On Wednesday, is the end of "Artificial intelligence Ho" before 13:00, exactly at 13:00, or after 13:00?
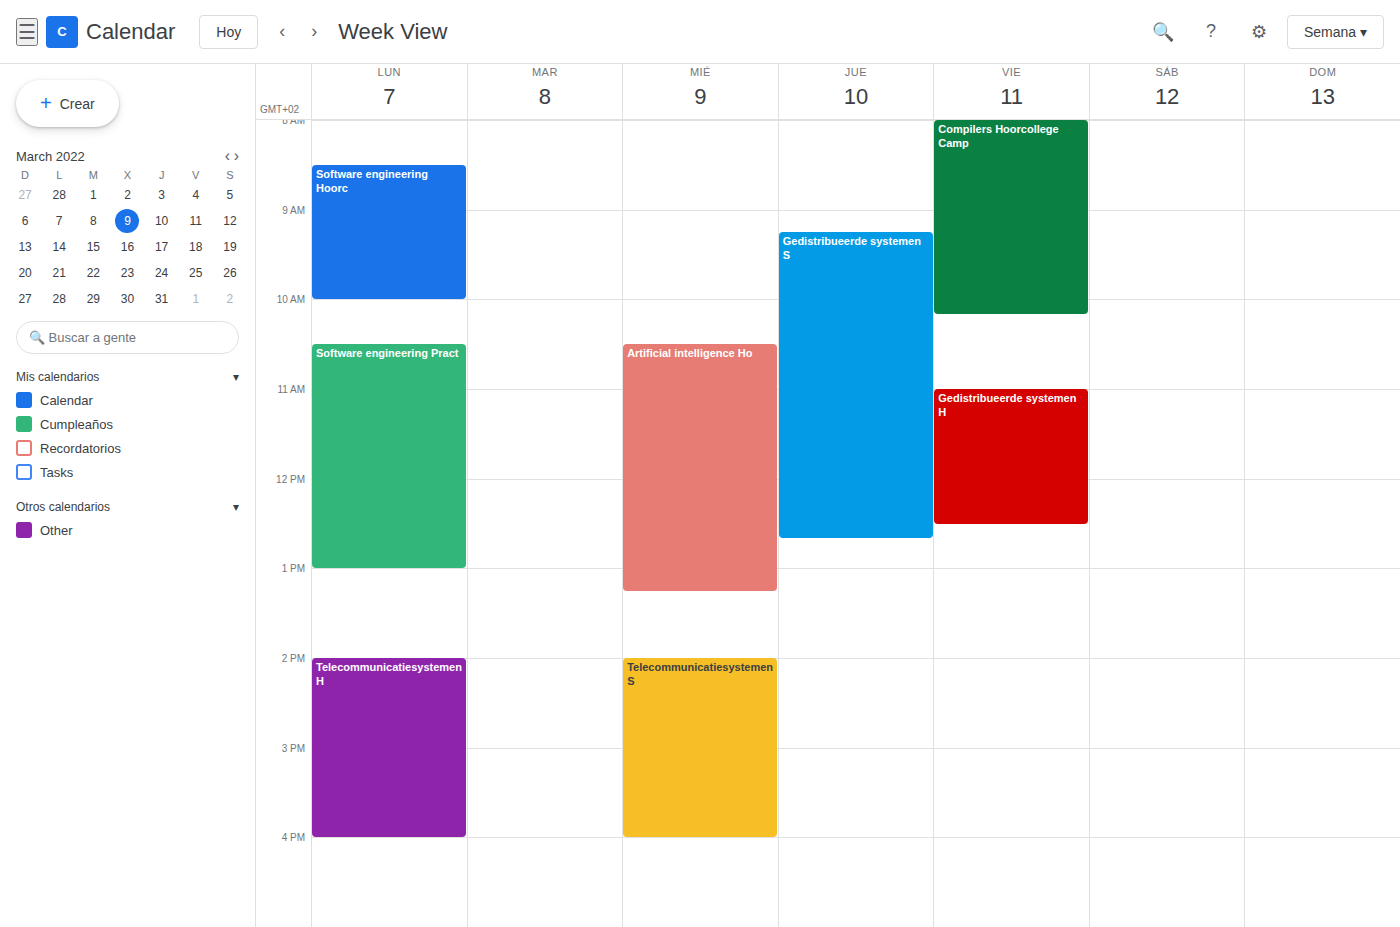
13:15 -- after 13:00, 15 minutes below the 13:00 line.